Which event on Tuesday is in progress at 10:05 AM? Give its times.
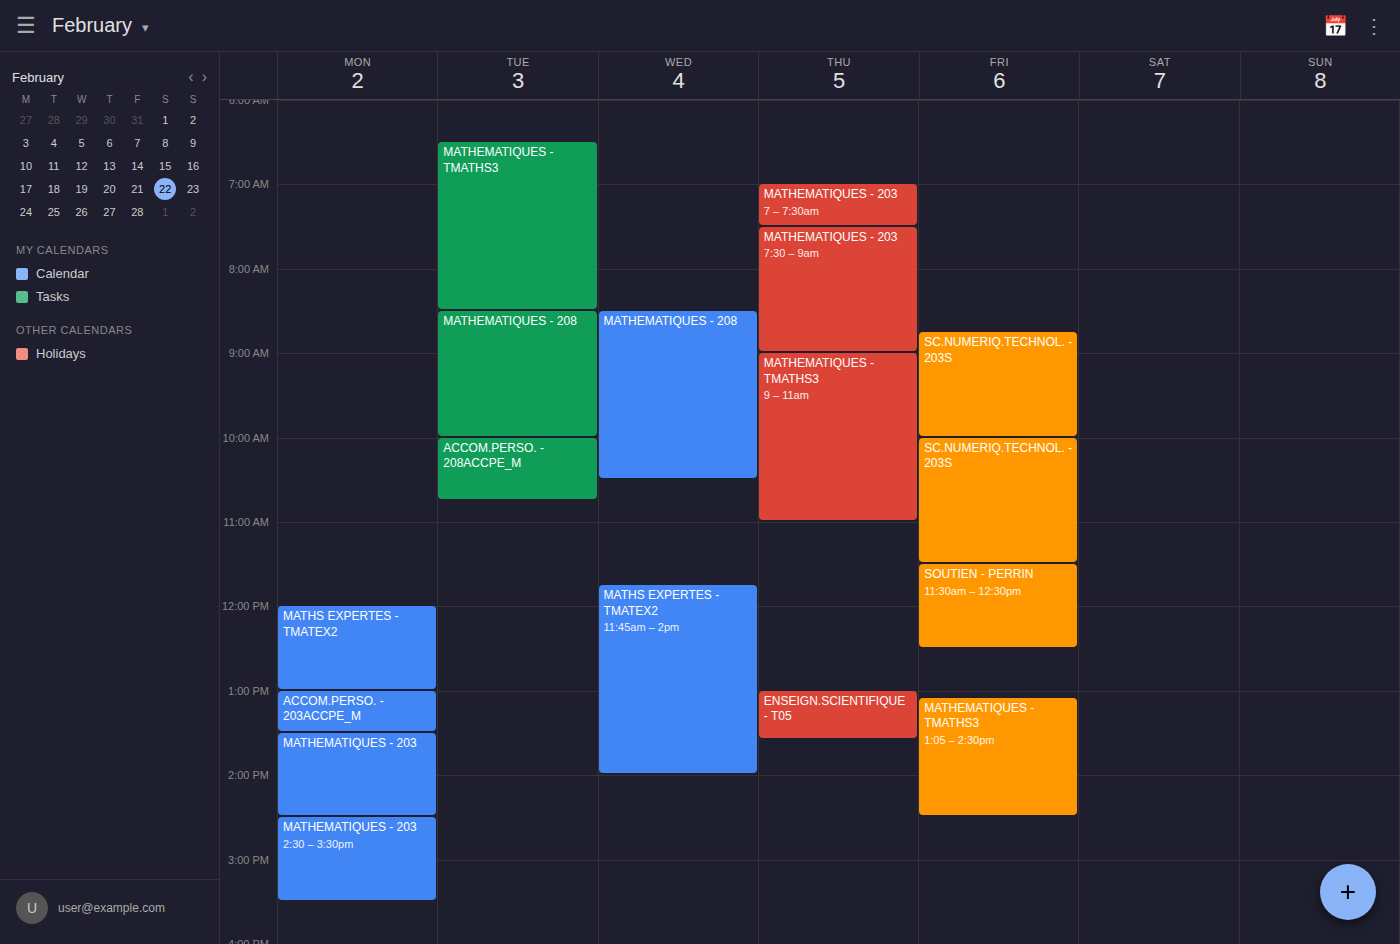
"ACCOM.PERSO. - 208ACCPE_M", 10:00 AM to 10:45 AM